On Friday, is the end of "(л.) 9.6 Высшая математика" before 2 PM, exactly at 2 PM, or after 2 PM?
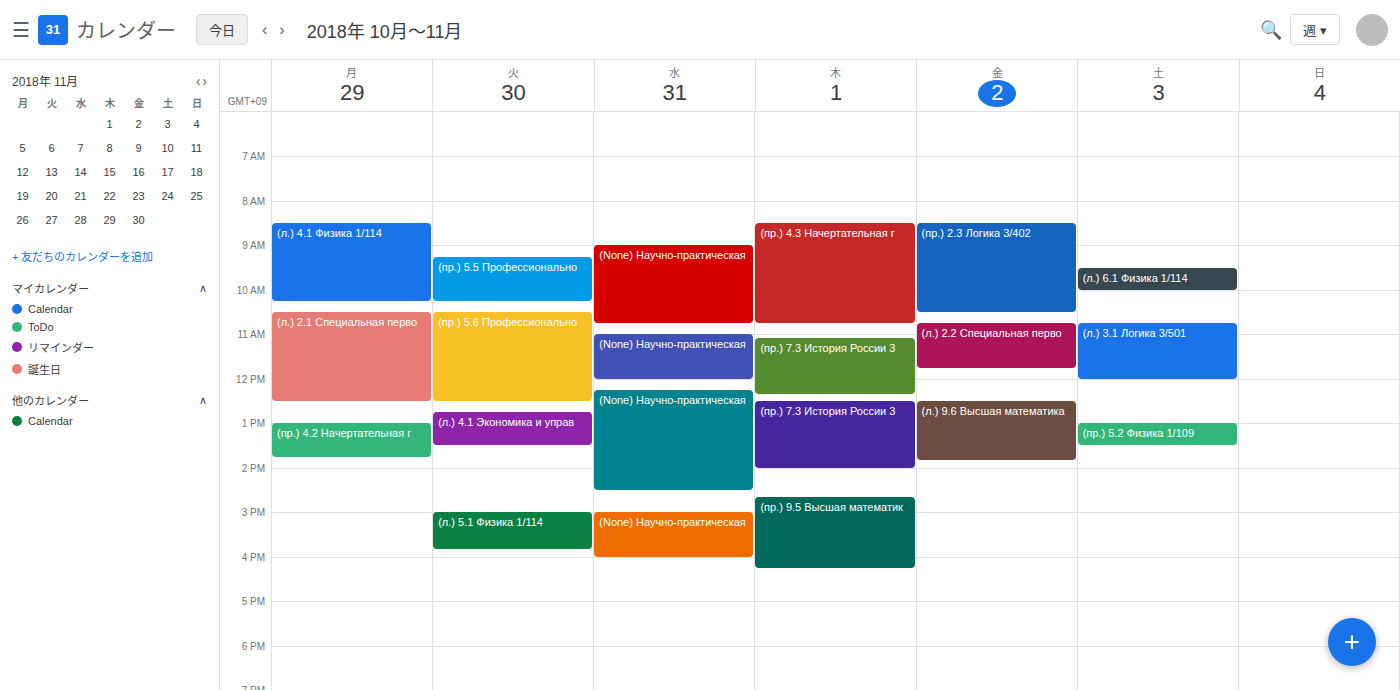
1:50 PM -- before 2 PM, 10 minutes above the 2 PM line.